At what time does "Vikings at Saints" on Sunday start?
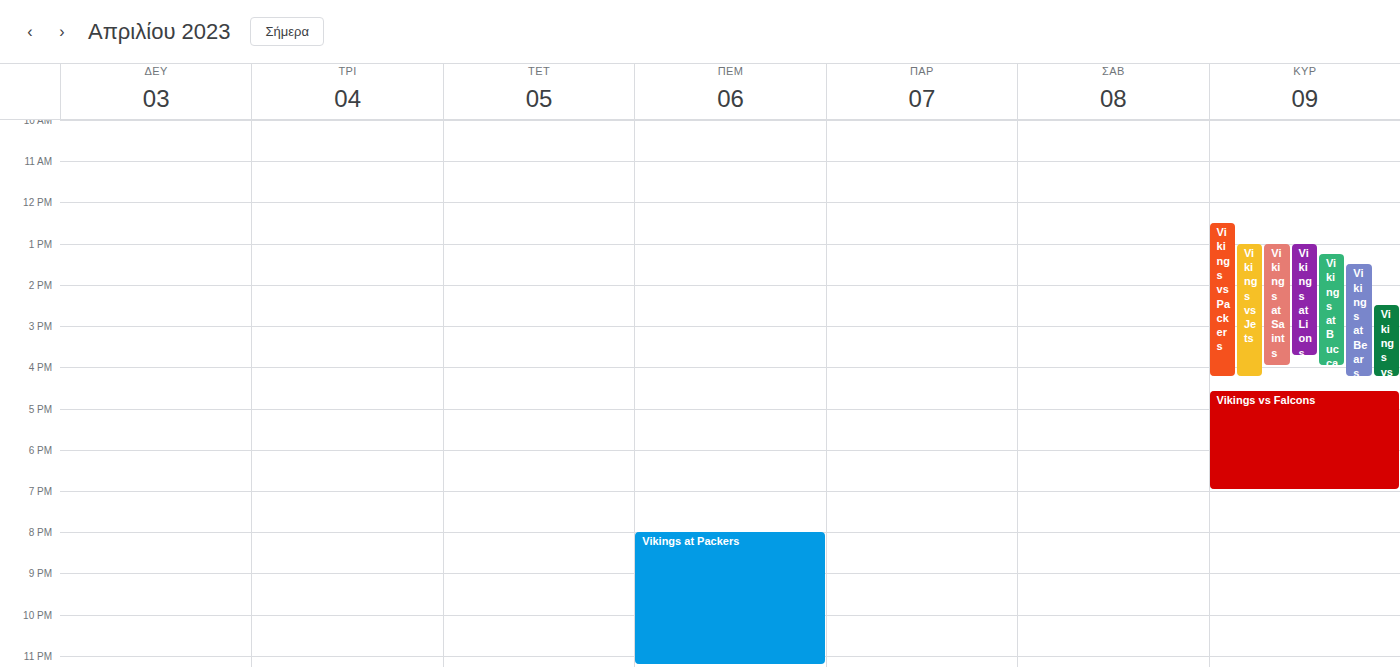
13:00